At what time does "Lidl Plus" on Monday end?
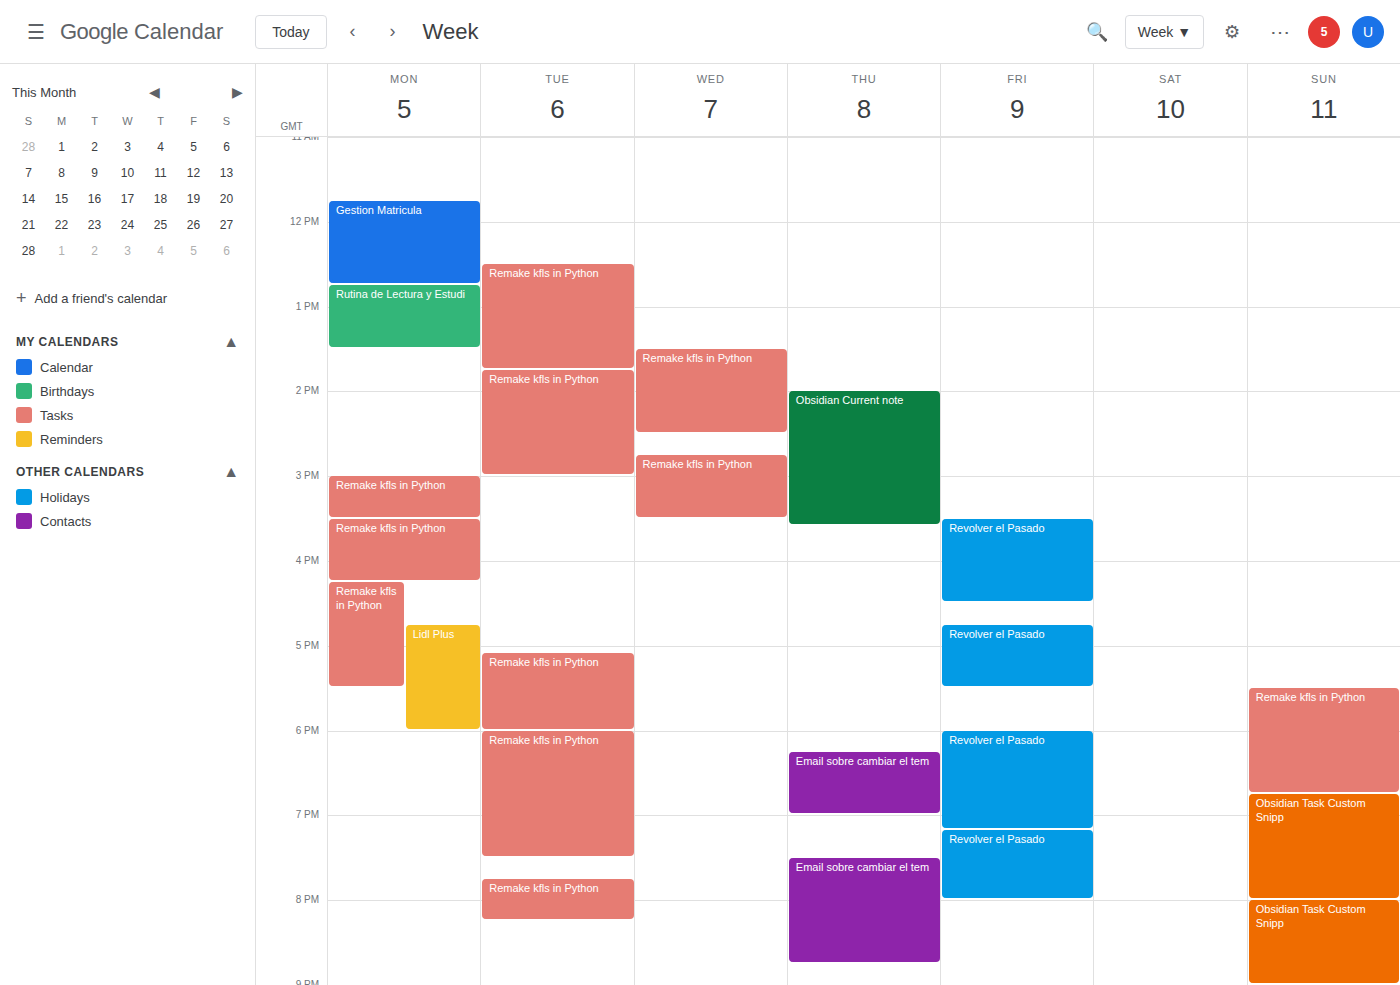
6:00 PM